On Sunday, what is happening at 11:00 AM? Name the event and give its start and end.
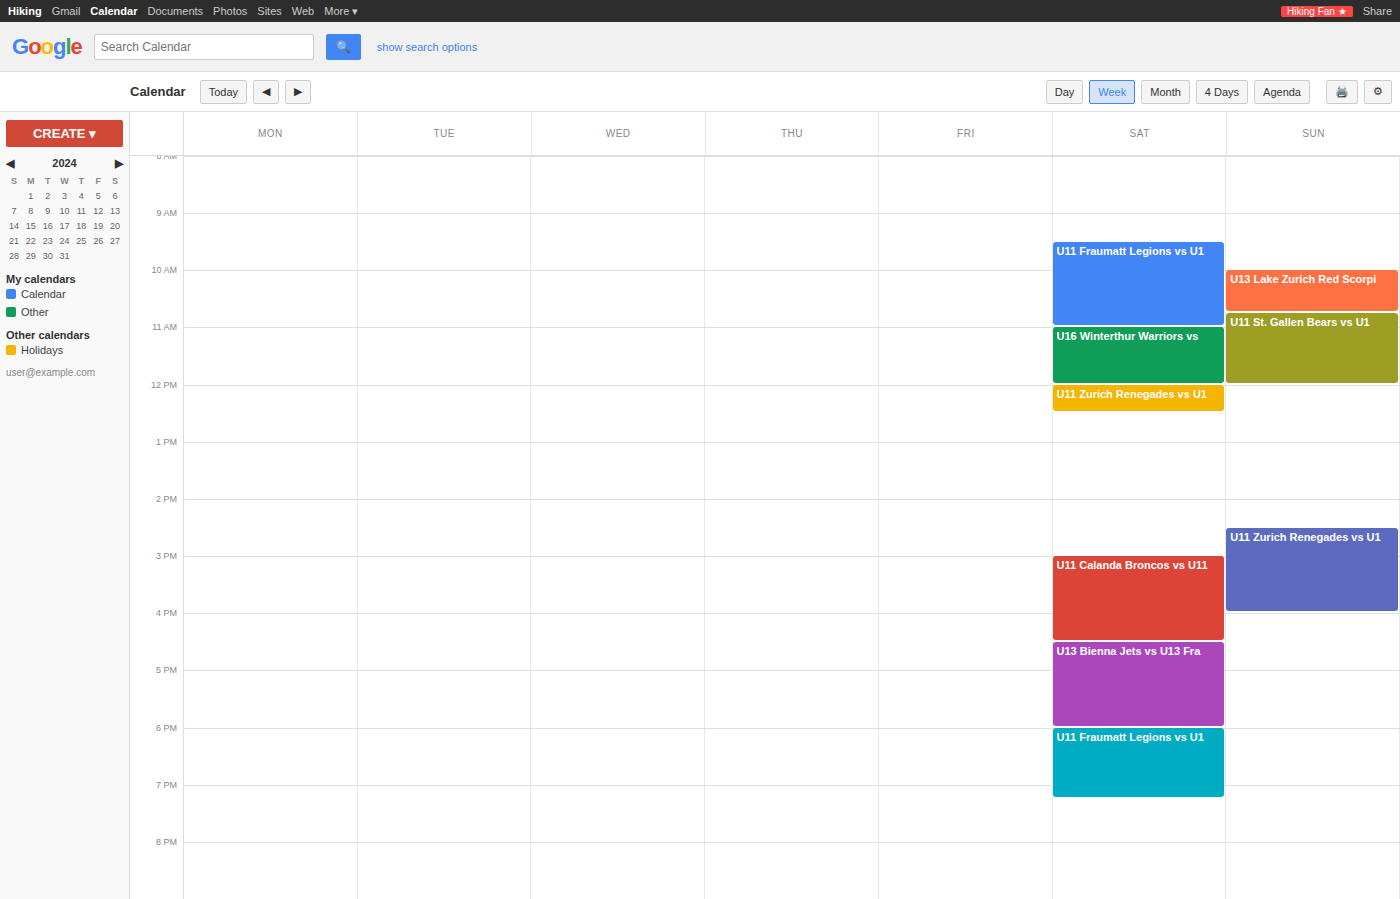
"U11 St. Gallen Bears vs U1", 10:45 AM to 12:00 PM